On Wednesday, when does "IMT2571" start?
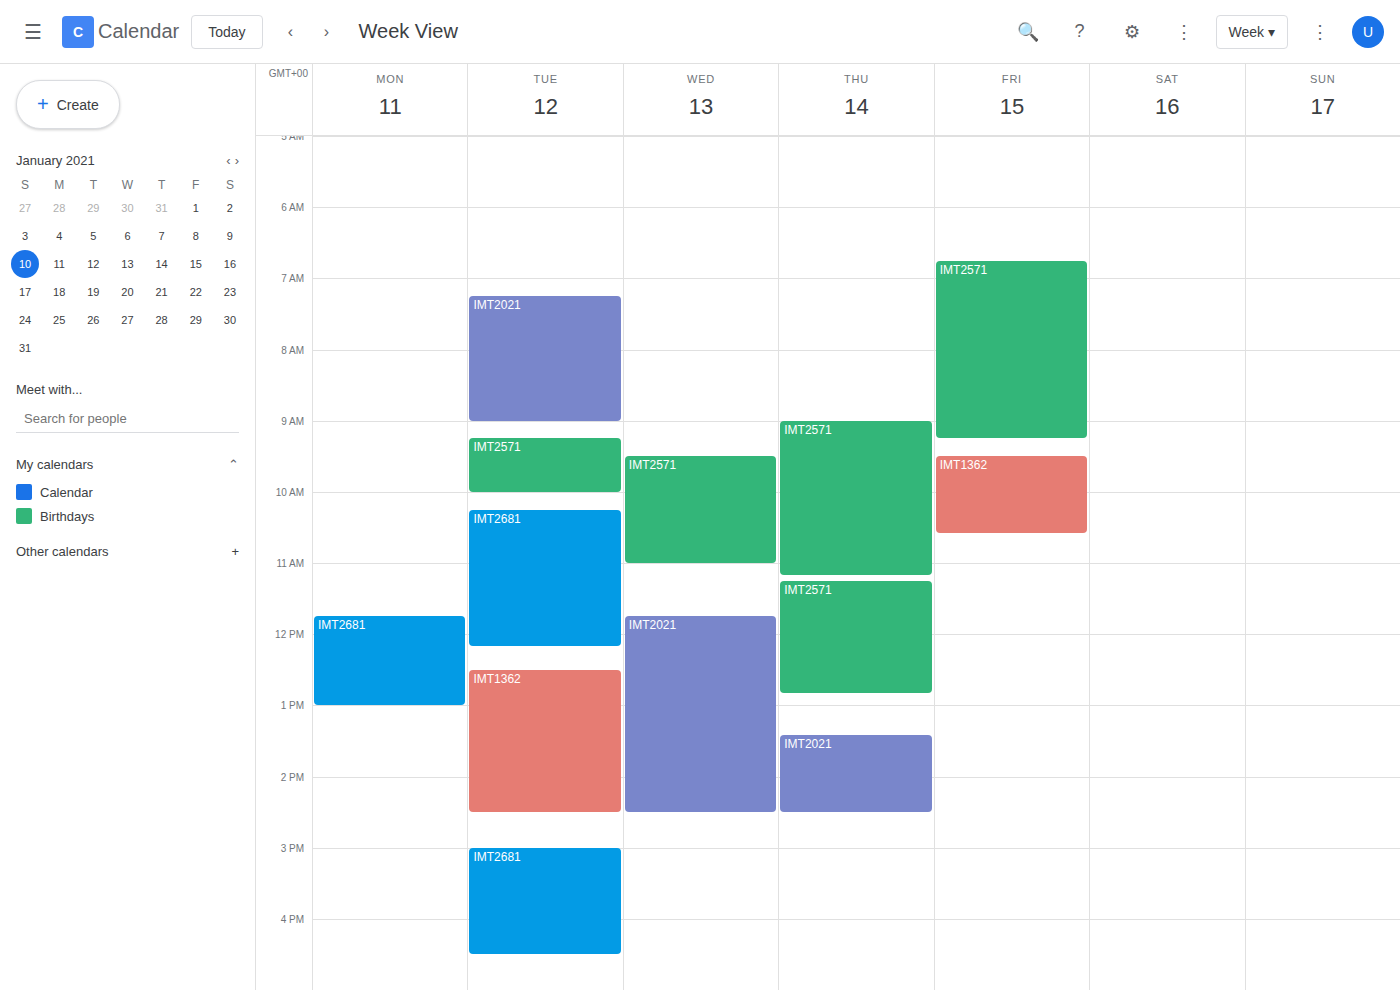
09:30